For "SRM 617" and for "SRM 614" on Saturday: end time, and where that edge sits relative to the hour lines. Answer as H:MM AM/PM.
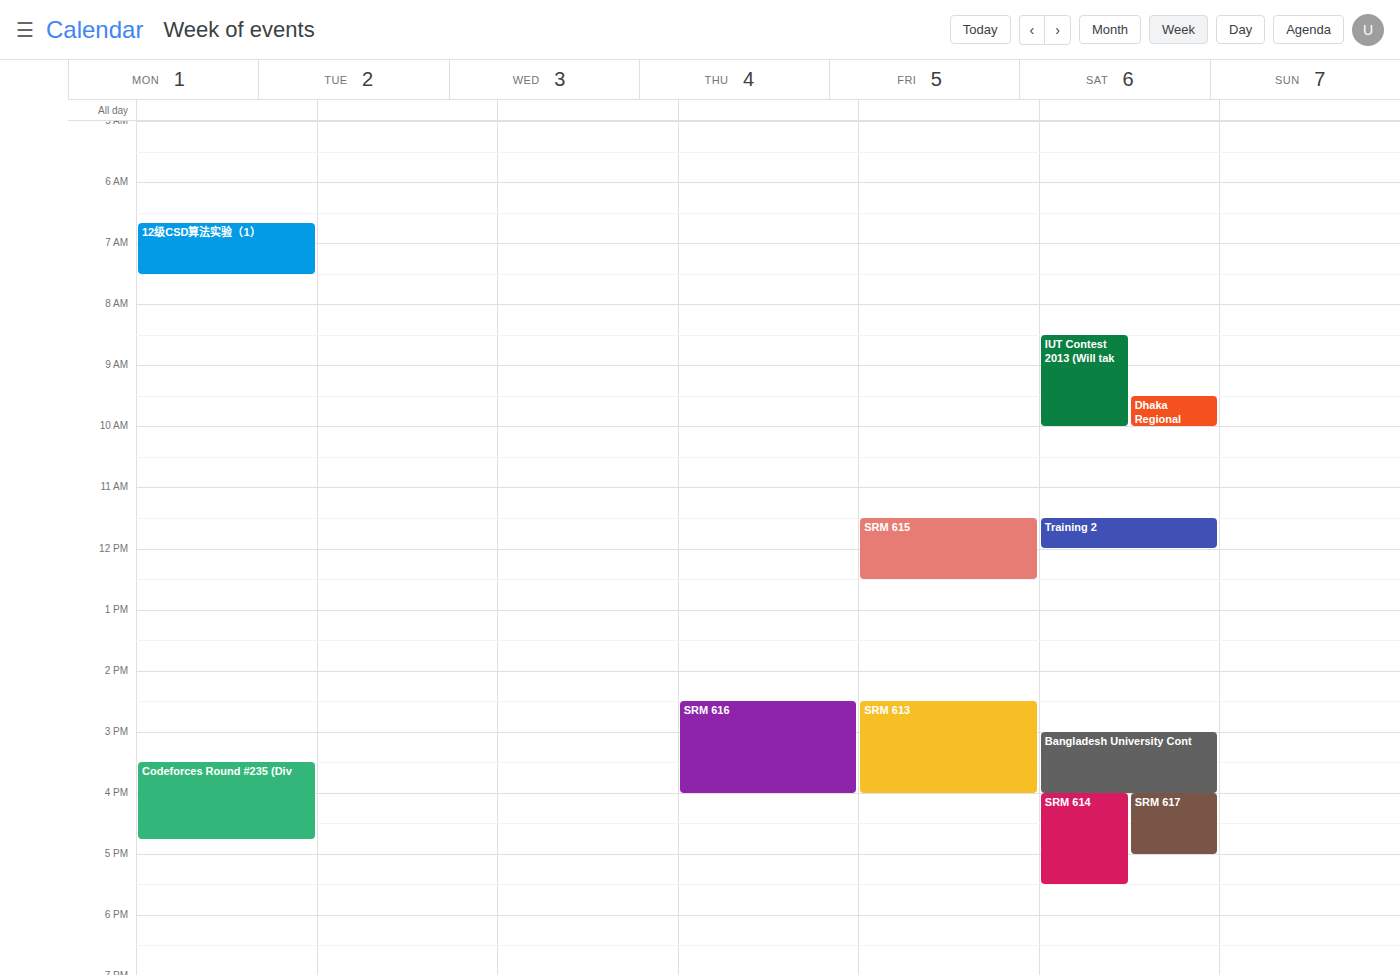
"SRM 617": 5:00 PM, exactly on the 5 PM line. "SRM 614": 5:30 PM, halfway between the 5 PM and 6 PM lines.